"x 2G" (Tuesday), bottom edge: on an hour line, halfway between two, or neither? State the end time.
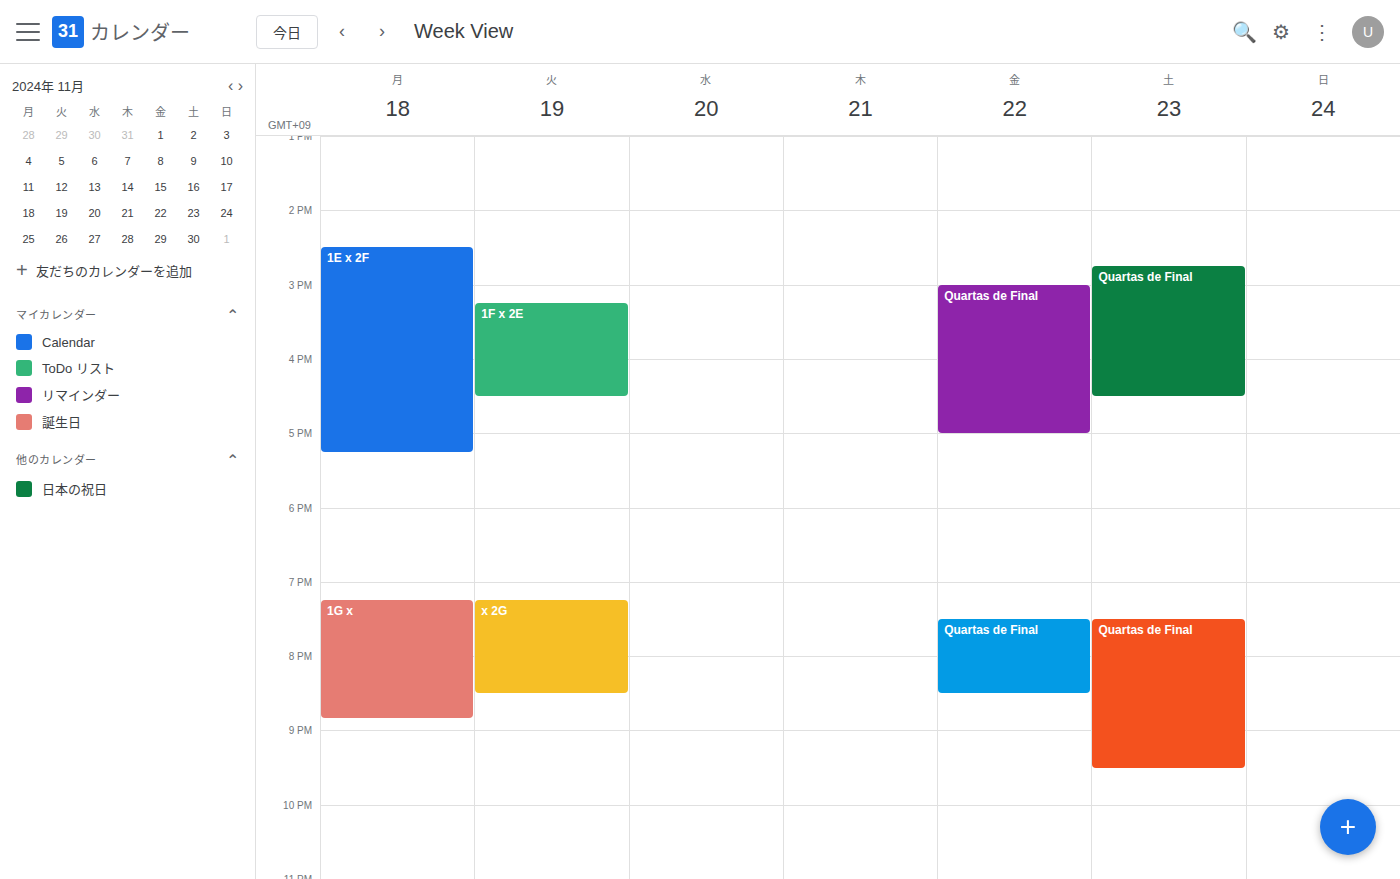
8:30 PM -- halfway between the 8 PM and 9 PM lines.